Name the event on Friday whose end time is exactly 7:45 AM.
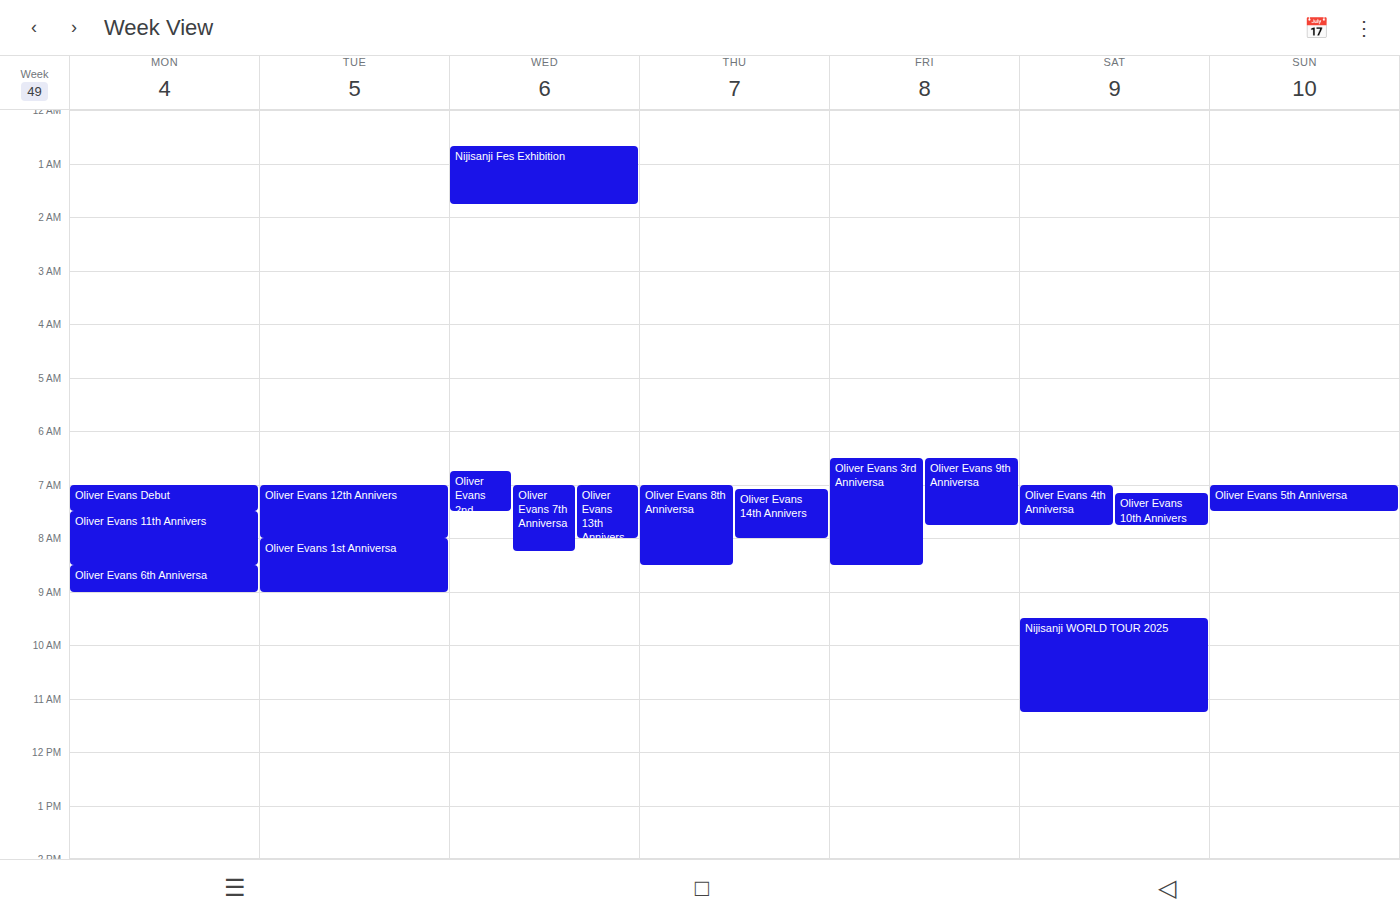
"Oliver Evans 9th Anniversa"